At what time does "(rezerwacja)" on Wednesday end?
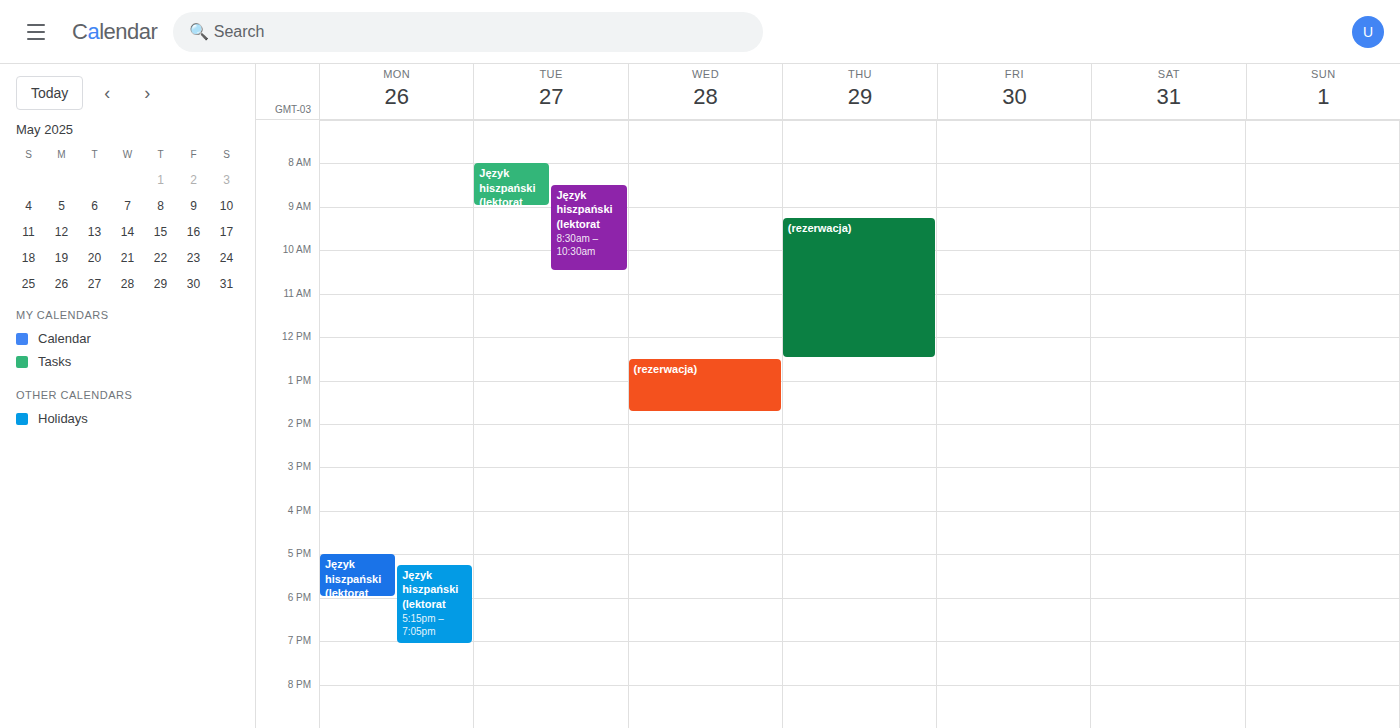
1:45 PM